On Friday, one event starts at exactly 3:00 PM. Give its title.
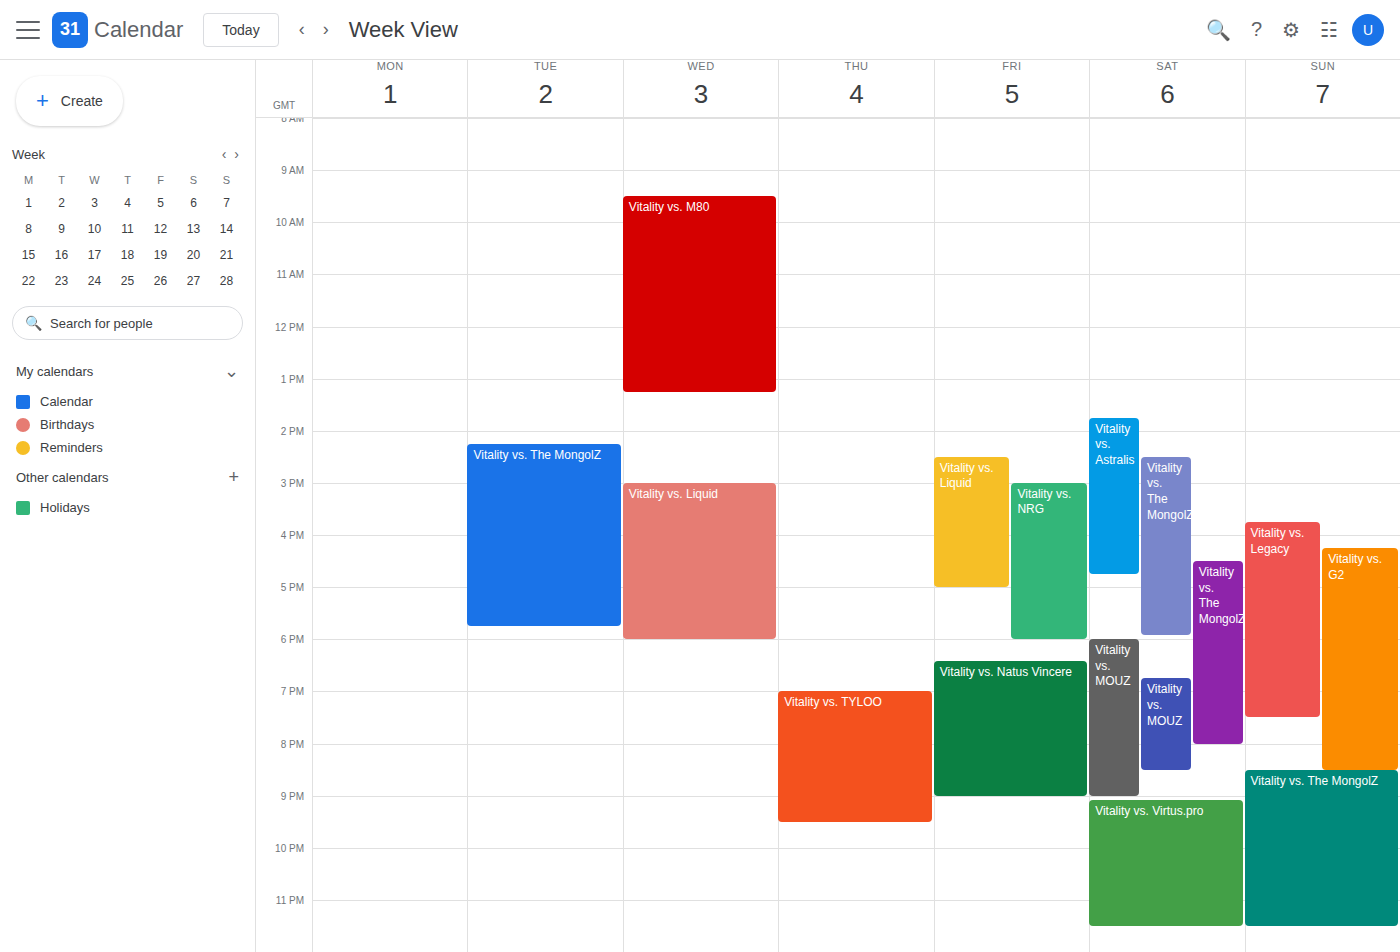
"Vitality vs. NRG"